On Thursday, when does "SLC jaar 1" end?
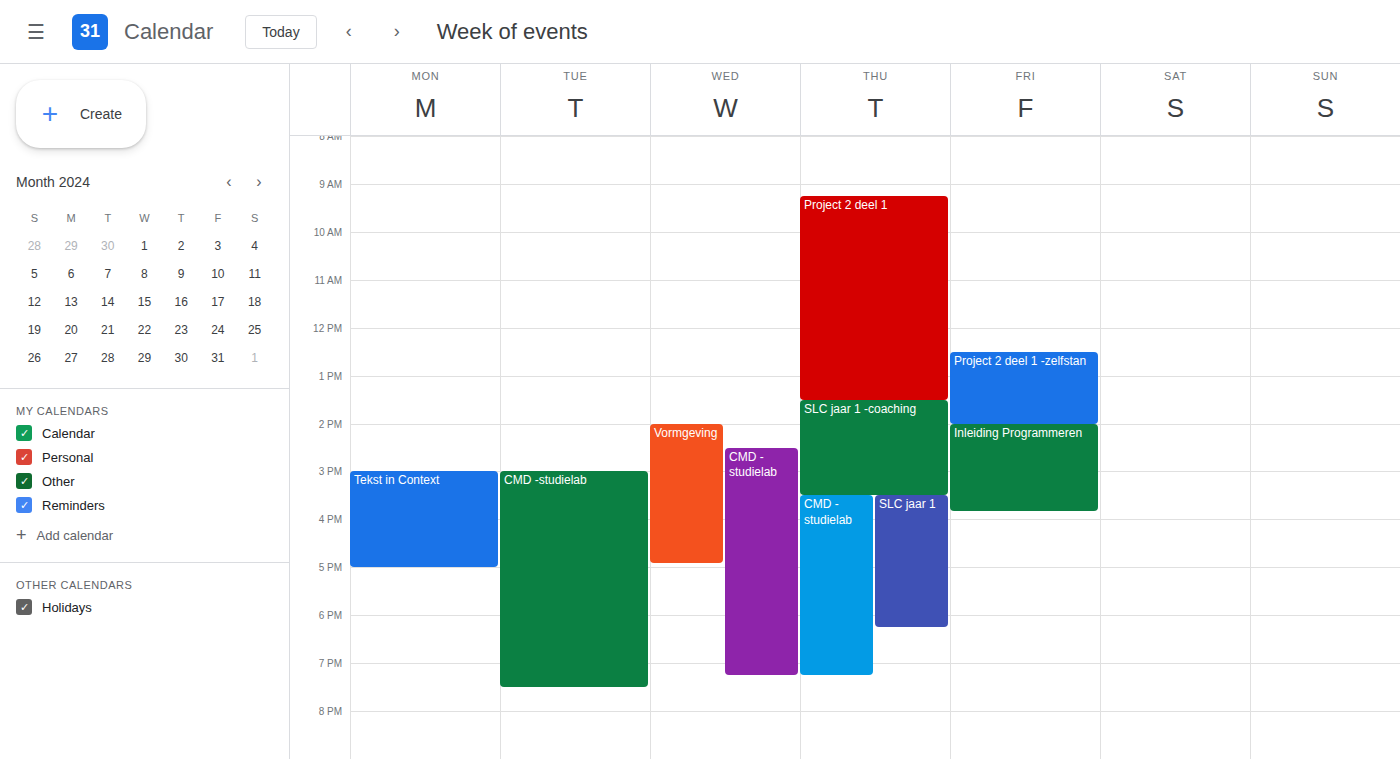
6:15 PM